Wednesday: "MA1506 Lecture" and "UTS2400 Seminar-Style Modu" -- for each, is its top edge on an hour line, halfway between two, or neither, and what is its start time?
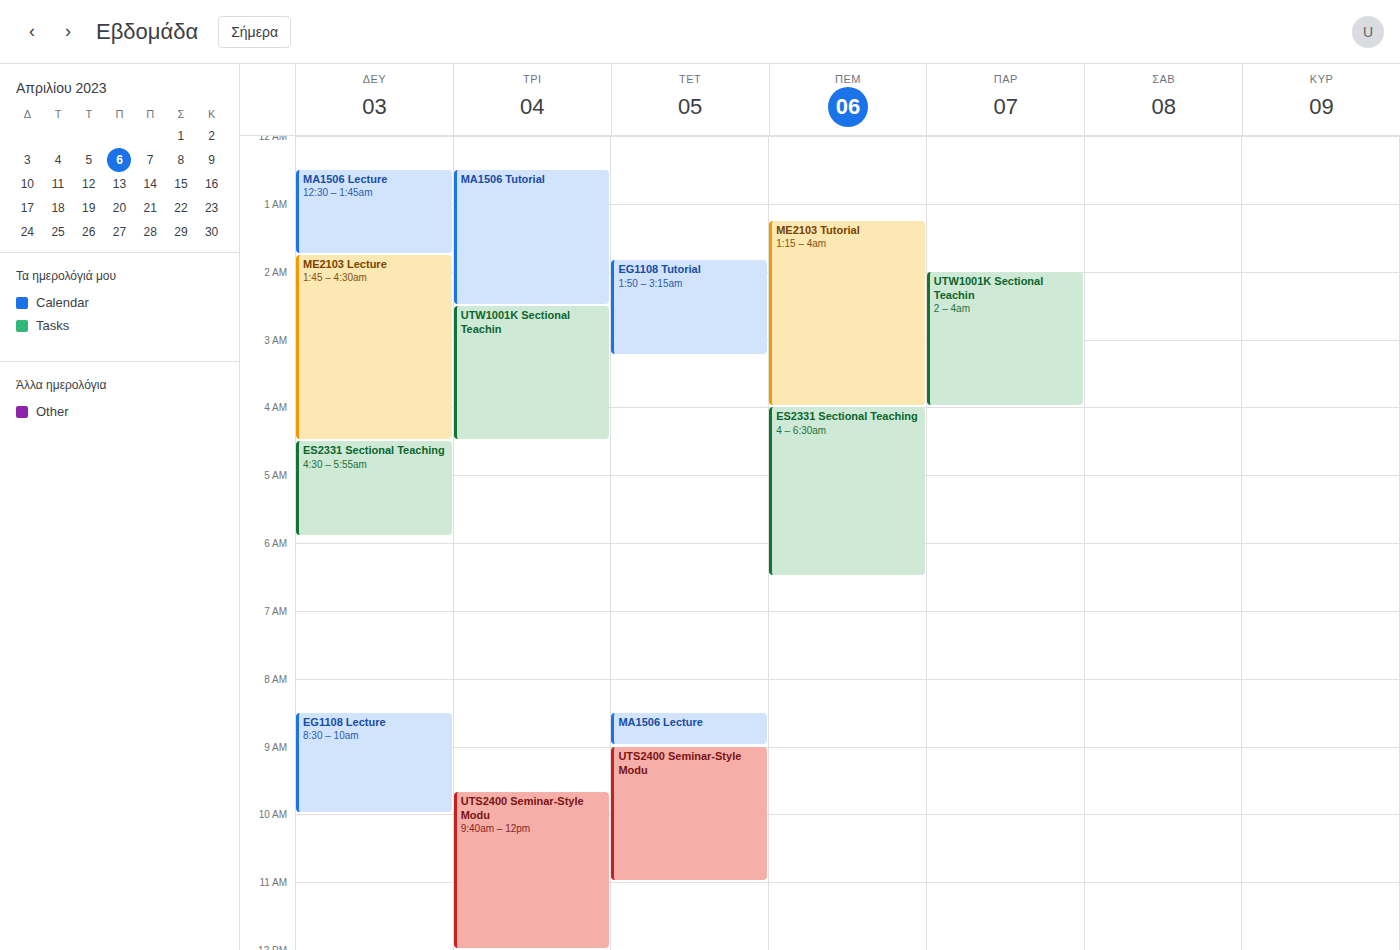
"MA1506 Lecture": 08:30, halfway between the 08:00 and 09:00 lines. "UTS2400 Seminar-Style Modu": 09:00, exactly on the 09:00 line.